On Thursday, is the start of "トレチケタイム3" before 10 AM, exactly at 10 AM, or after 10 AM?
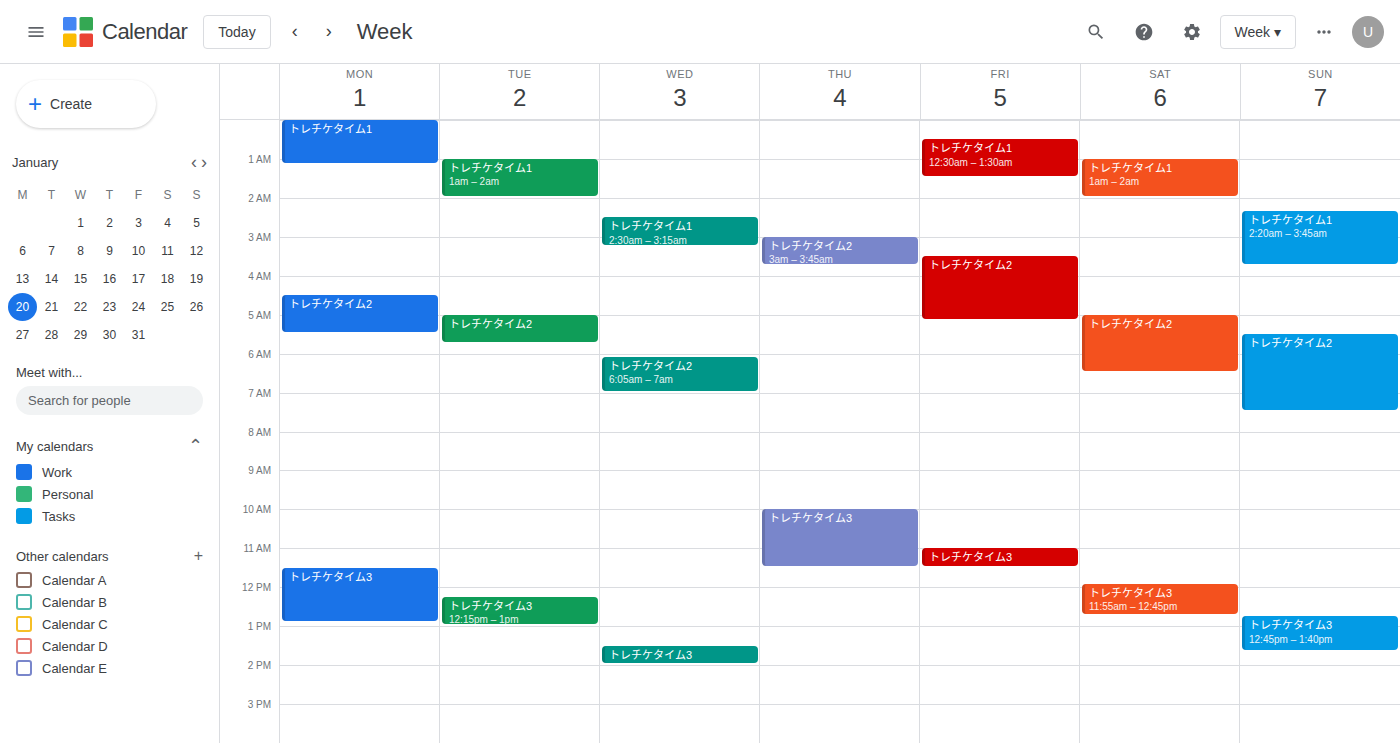
10:00 AM -- exactly at 10 AM, on the 10 AM line.